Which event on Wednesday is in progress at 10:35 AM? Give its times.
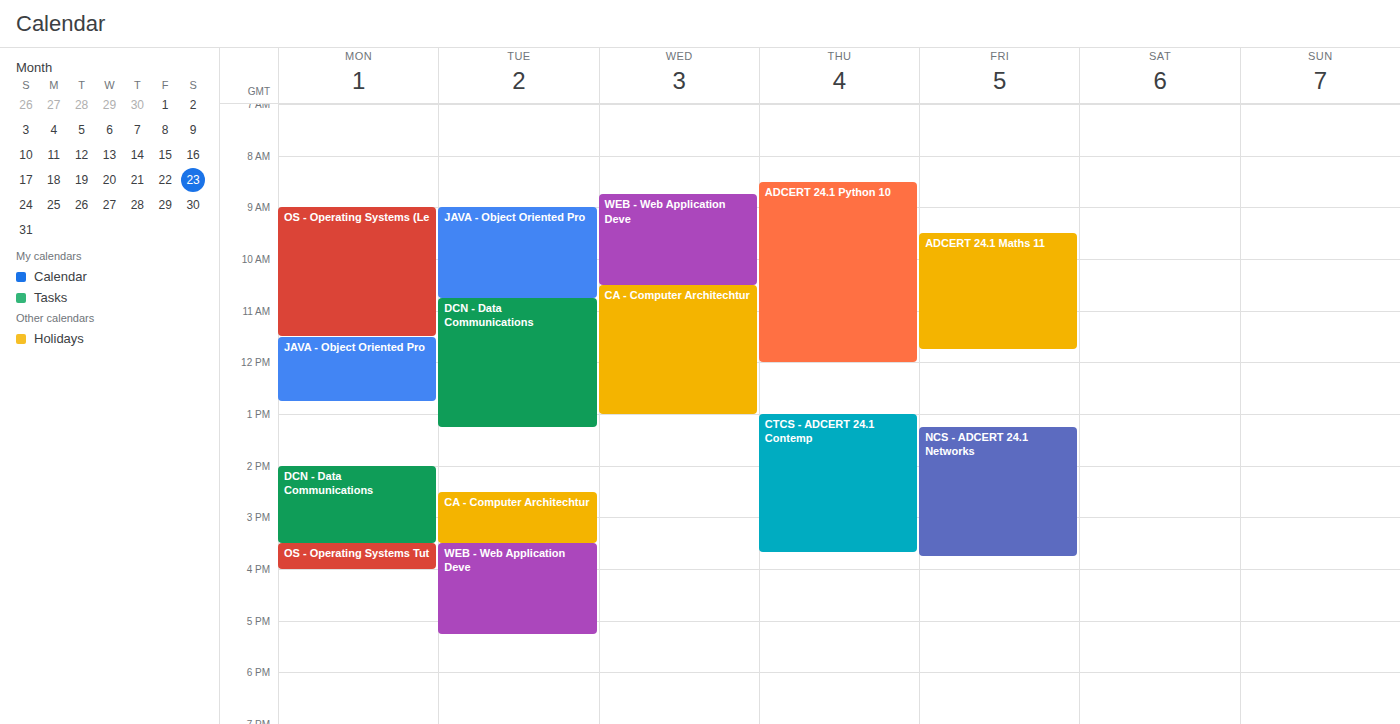
"CA - Computer Architechtur", 10:30 AM to 1:00 PM